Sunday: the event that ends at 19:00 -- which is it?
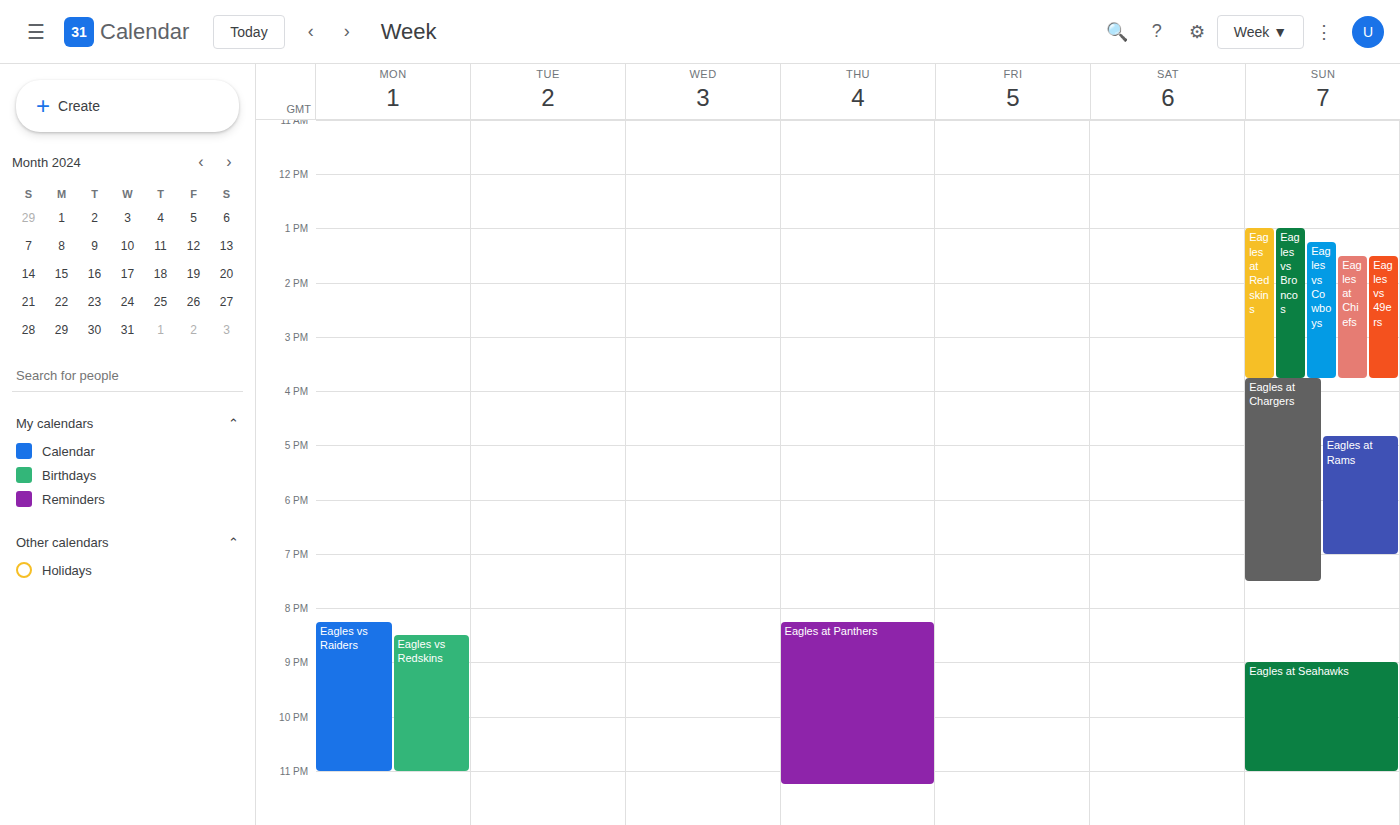
"Eagles at Rams"